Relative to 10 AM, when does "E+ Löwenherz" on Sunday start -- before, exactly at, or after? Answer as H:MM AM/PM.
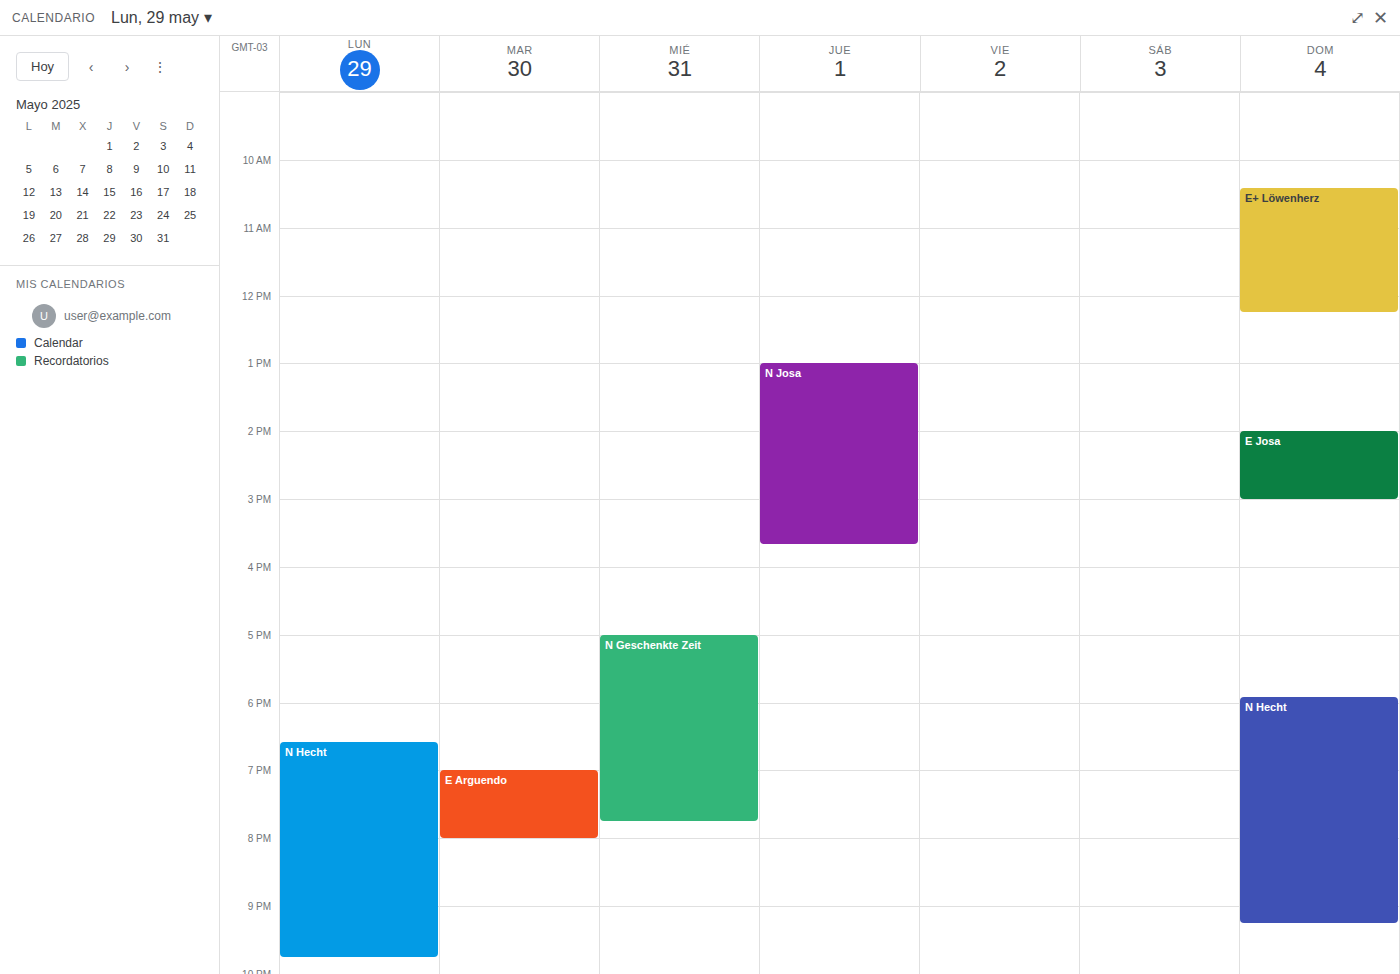
10:25 AM -- after 10 AM, 25 minutes below the 10 AM line.